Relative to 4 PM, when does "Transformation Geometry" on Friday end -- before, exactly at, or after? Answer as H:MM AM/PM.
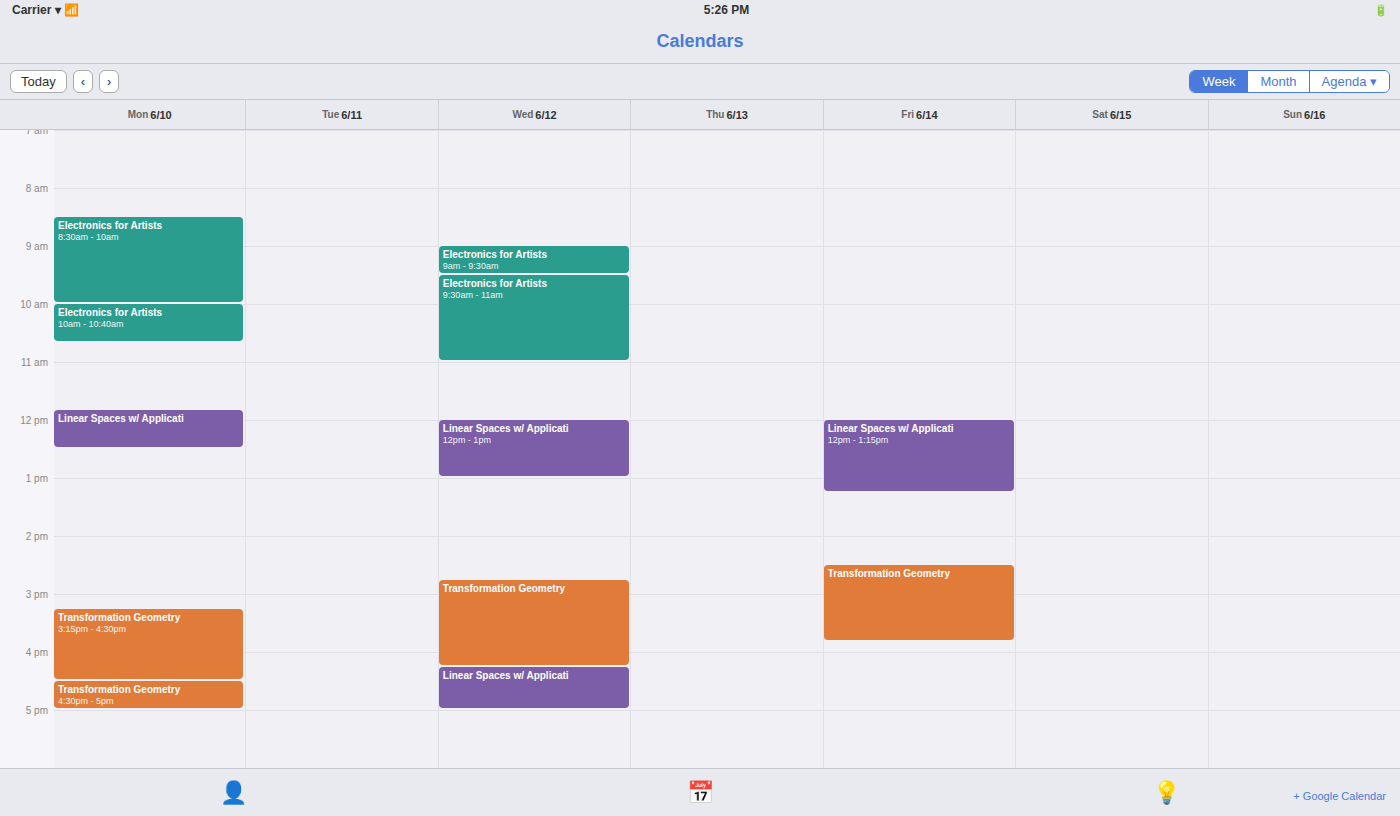
3:50 PM -- before 4 PM, 10 minutes above the 4 PM line.